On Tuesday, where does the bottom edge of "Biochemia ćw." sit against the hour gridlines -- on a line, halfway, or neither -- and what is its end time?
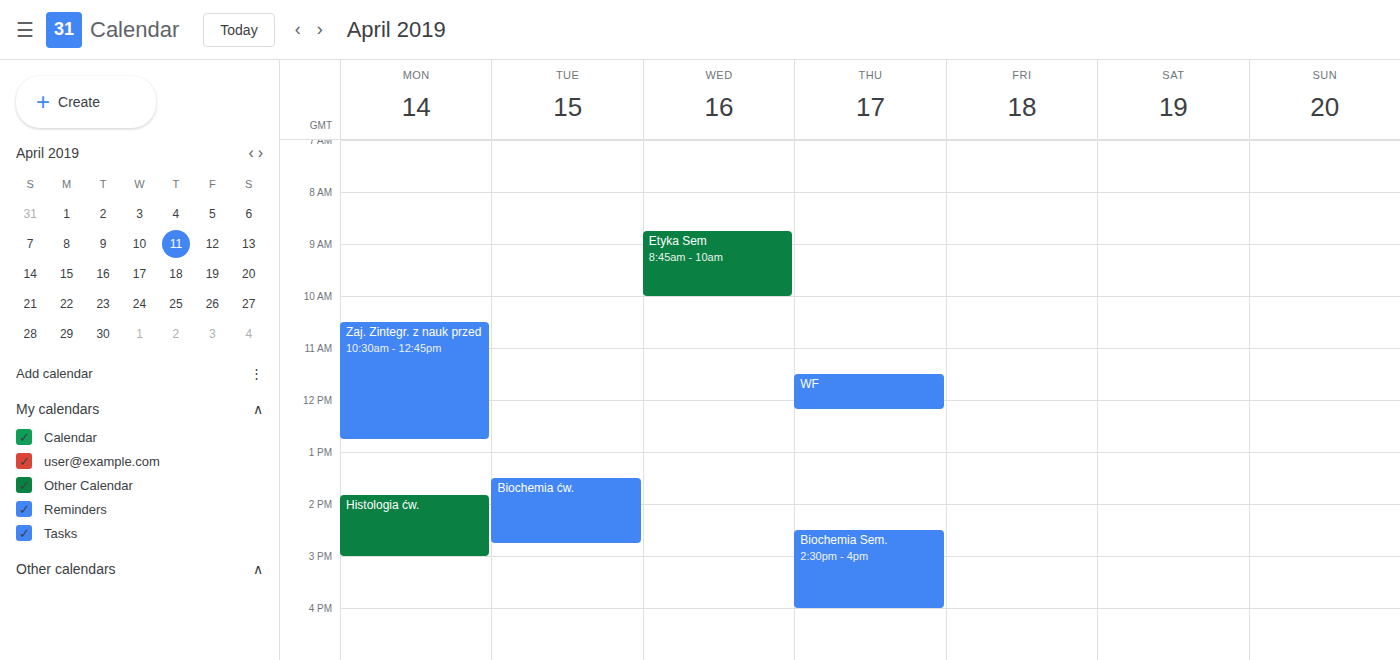
2:45 PM -- neither: three quarters of the way from the 2 PM line to the 3 PM line.